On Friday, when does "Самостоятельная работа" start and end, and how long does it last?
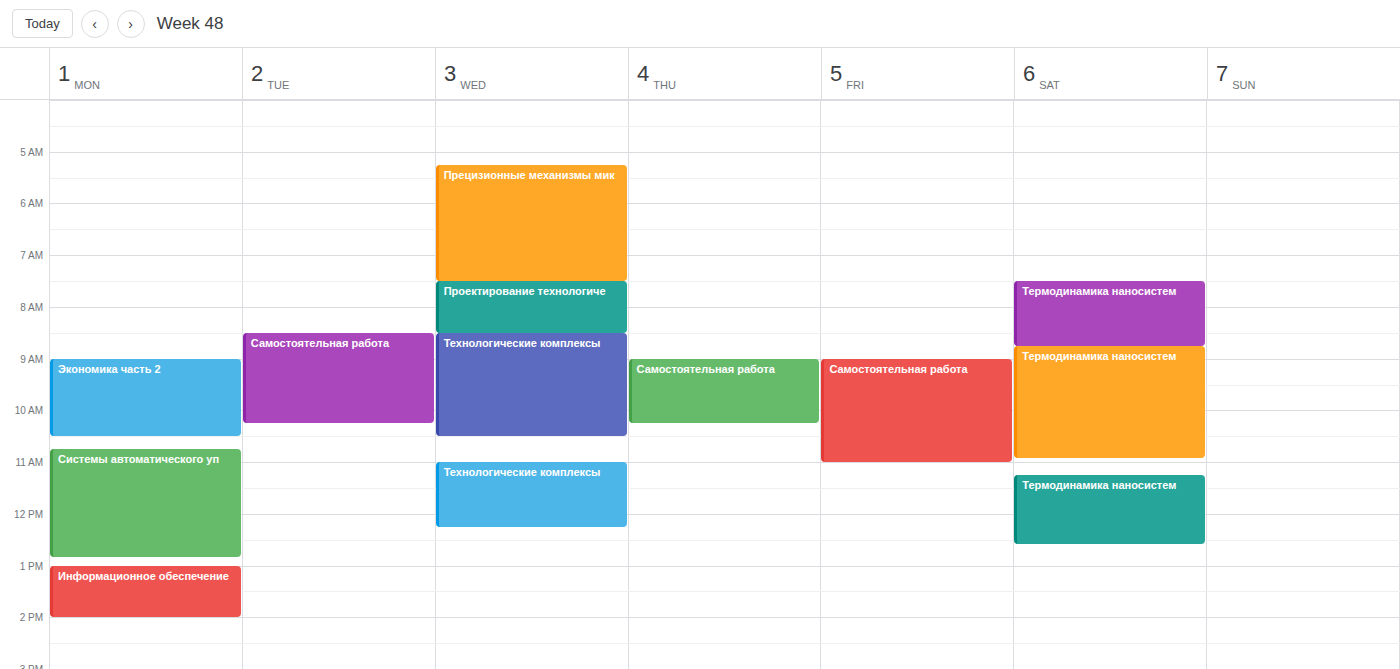
9:00 AM to 11:00 AM, 2 hours